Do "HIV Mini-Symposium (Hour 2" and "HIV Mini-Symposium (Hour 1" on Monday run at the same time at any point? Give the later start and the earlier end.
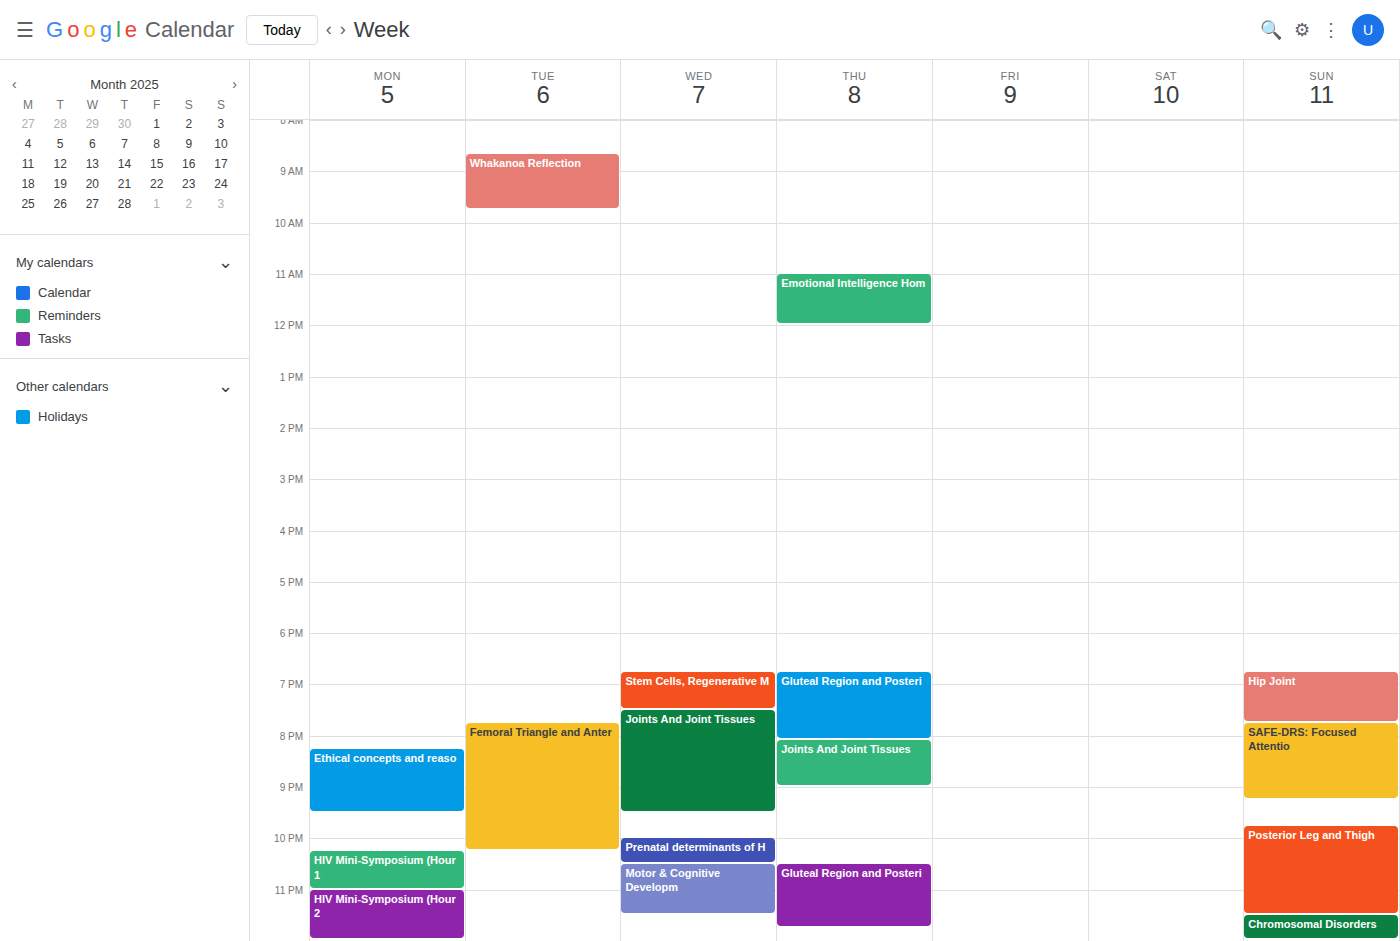
"HIV Mini-Symposium (Hour 1" ends at 11:00 PM, exactly when "HIV Mini-Symposium (Hour 2" starts -- they touch but do not overlap.